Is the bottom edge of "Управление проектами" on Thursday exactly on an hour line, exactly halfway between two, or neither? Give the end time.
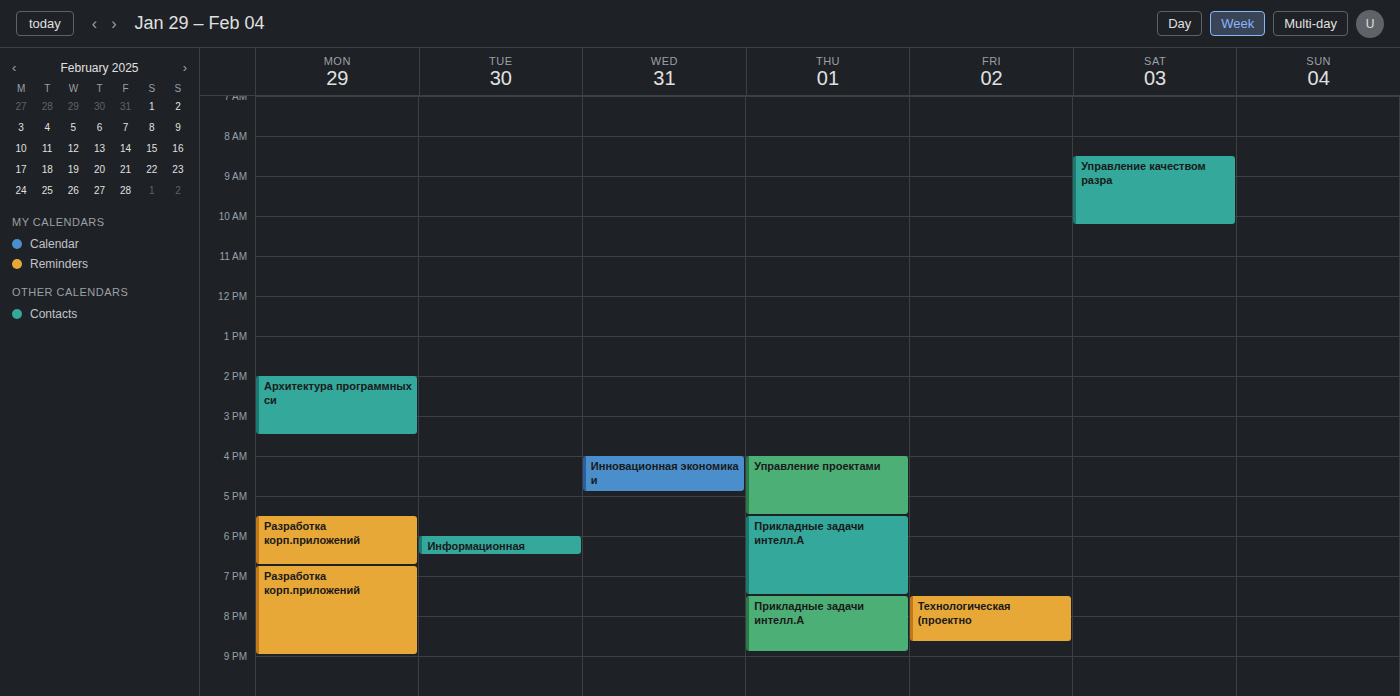
5:30 PM -- halfway between the 5 PM and 6 PM lines.